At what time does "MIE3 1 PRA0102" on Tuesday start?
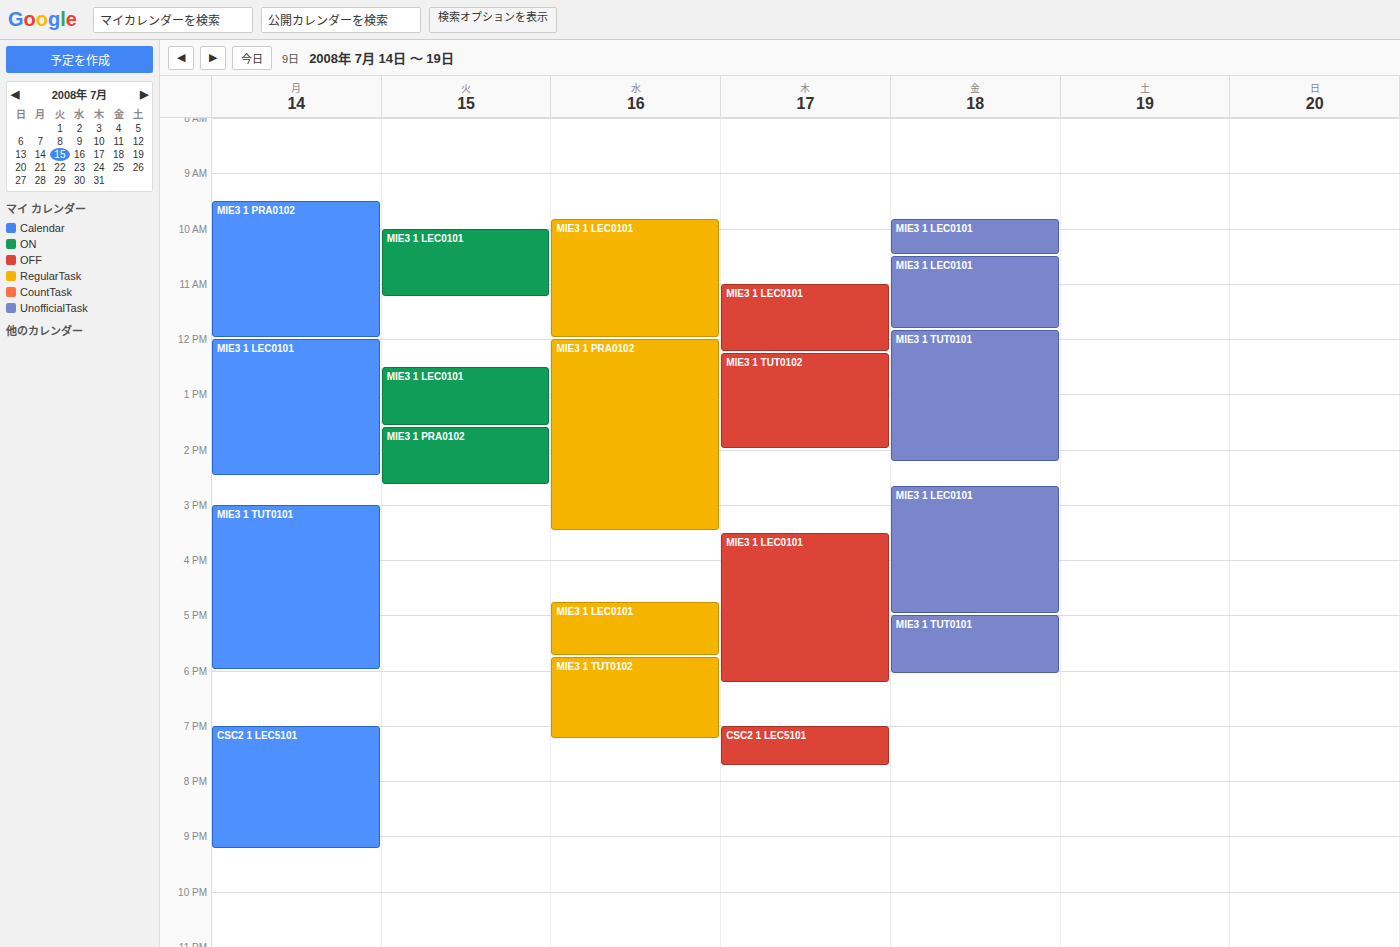
13:35